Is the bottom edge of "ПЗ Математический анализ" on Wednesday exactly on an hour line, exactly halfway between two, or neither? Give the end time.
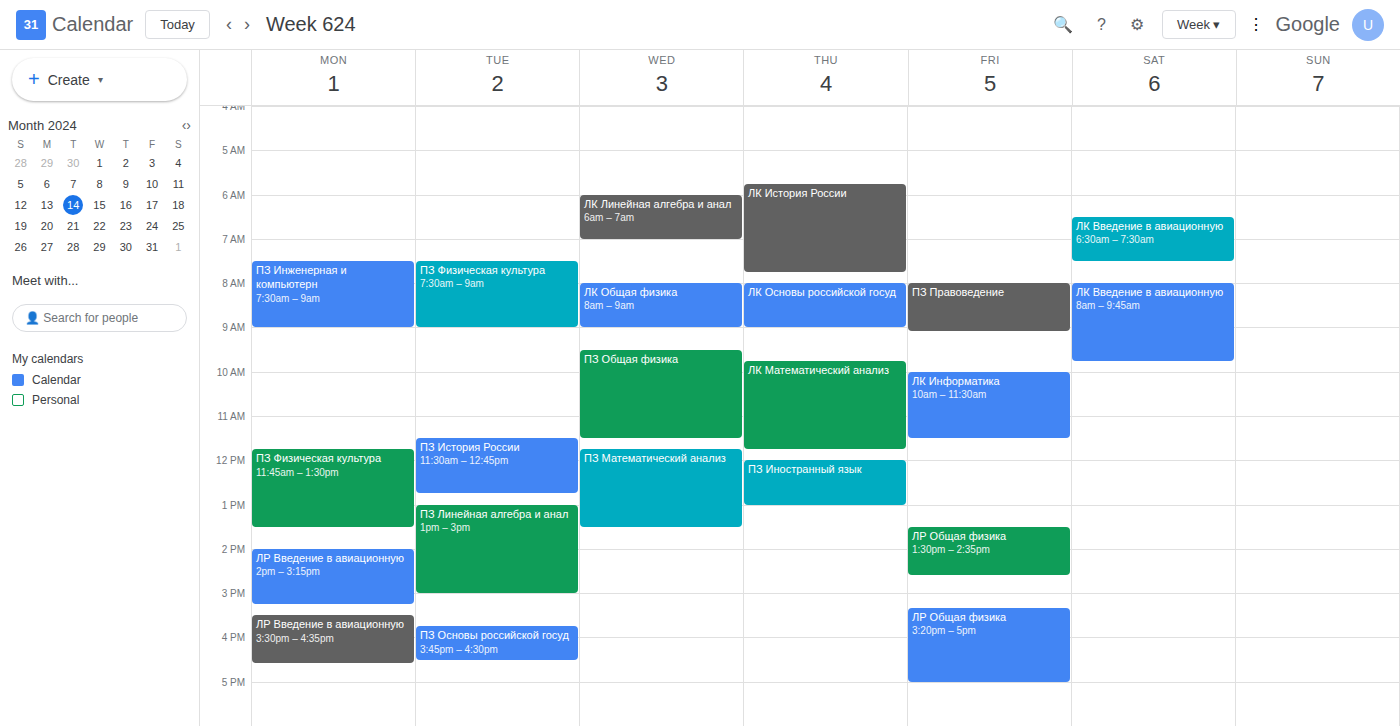
1:30 PM -- halfway between the 1 PM and 2 PM lines.